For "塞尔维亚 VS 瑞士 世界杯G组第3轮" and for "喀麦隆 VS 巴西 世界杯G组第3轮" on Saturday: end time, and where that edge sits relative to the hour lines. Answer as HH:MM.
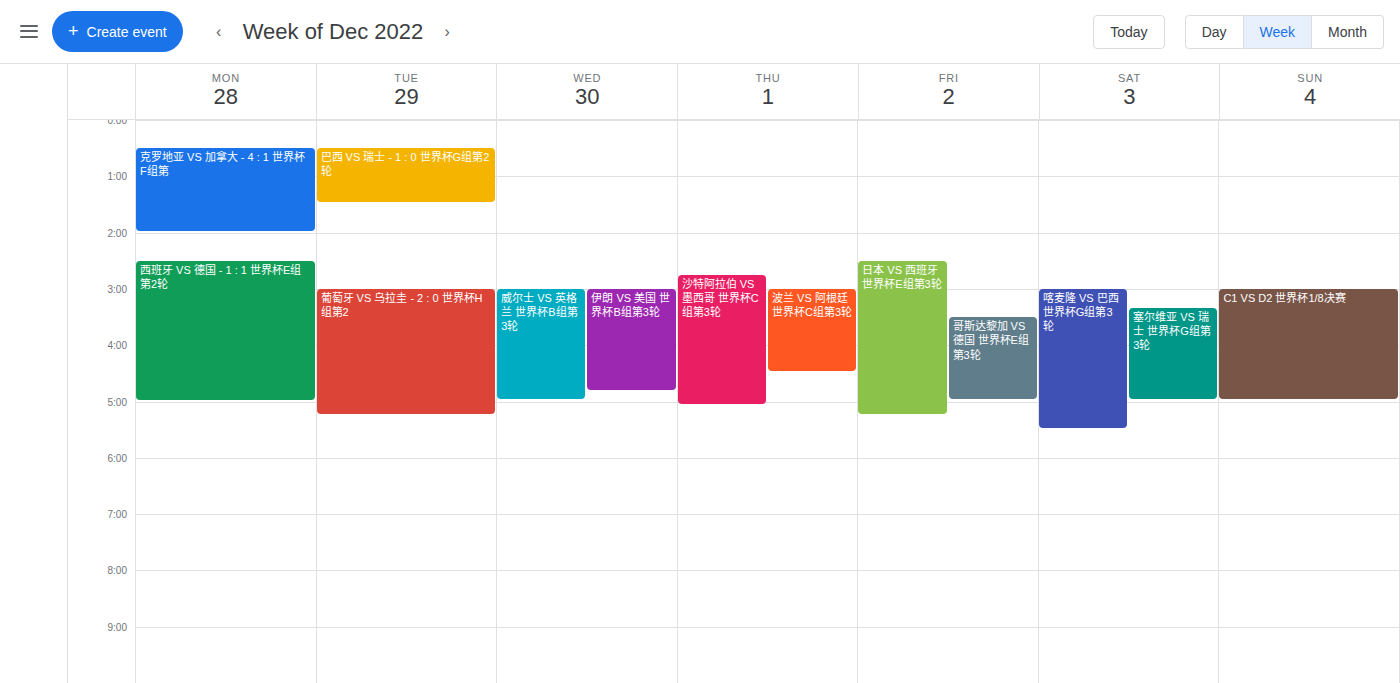
"塞尔维亚 VS 瑞士 世界杯G组第3轮": 05:00, exactly on the 05:00 line. "喀麦隆 VS 巴西 世界杯G组第3轮": 05:30, halfway between the 05:00 and 06:00 lines.